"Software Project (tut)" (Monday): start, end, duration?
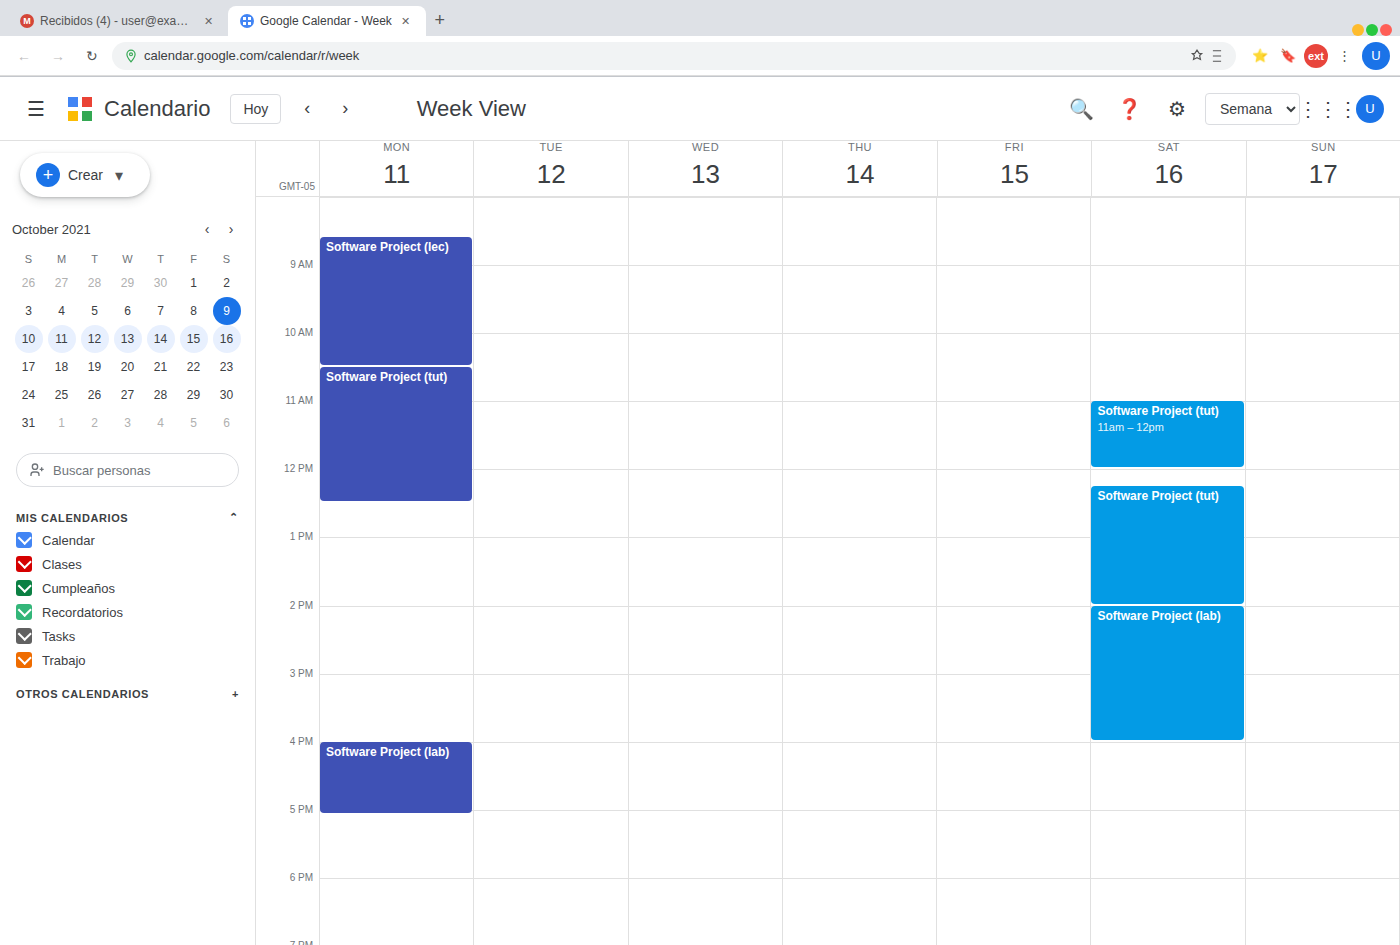
10:30 to 12:30, 2 hours